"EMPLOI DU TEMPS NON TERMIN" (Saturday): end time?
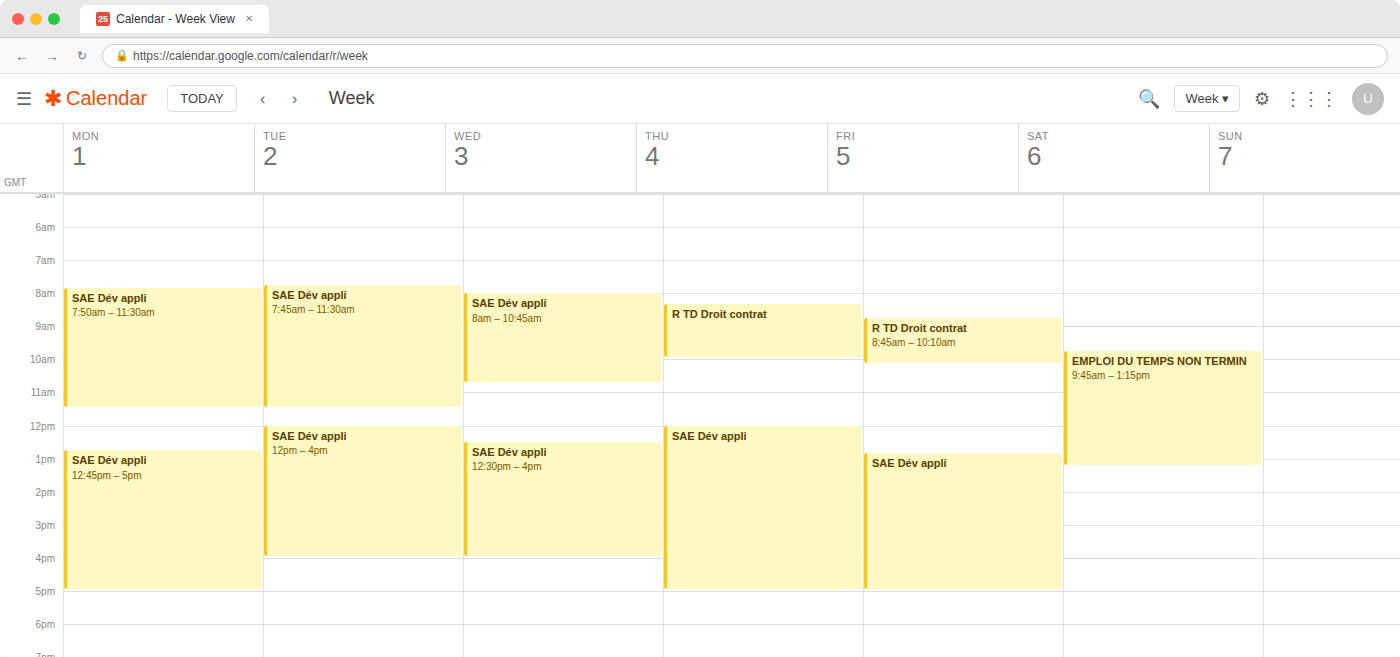
1:15 PM